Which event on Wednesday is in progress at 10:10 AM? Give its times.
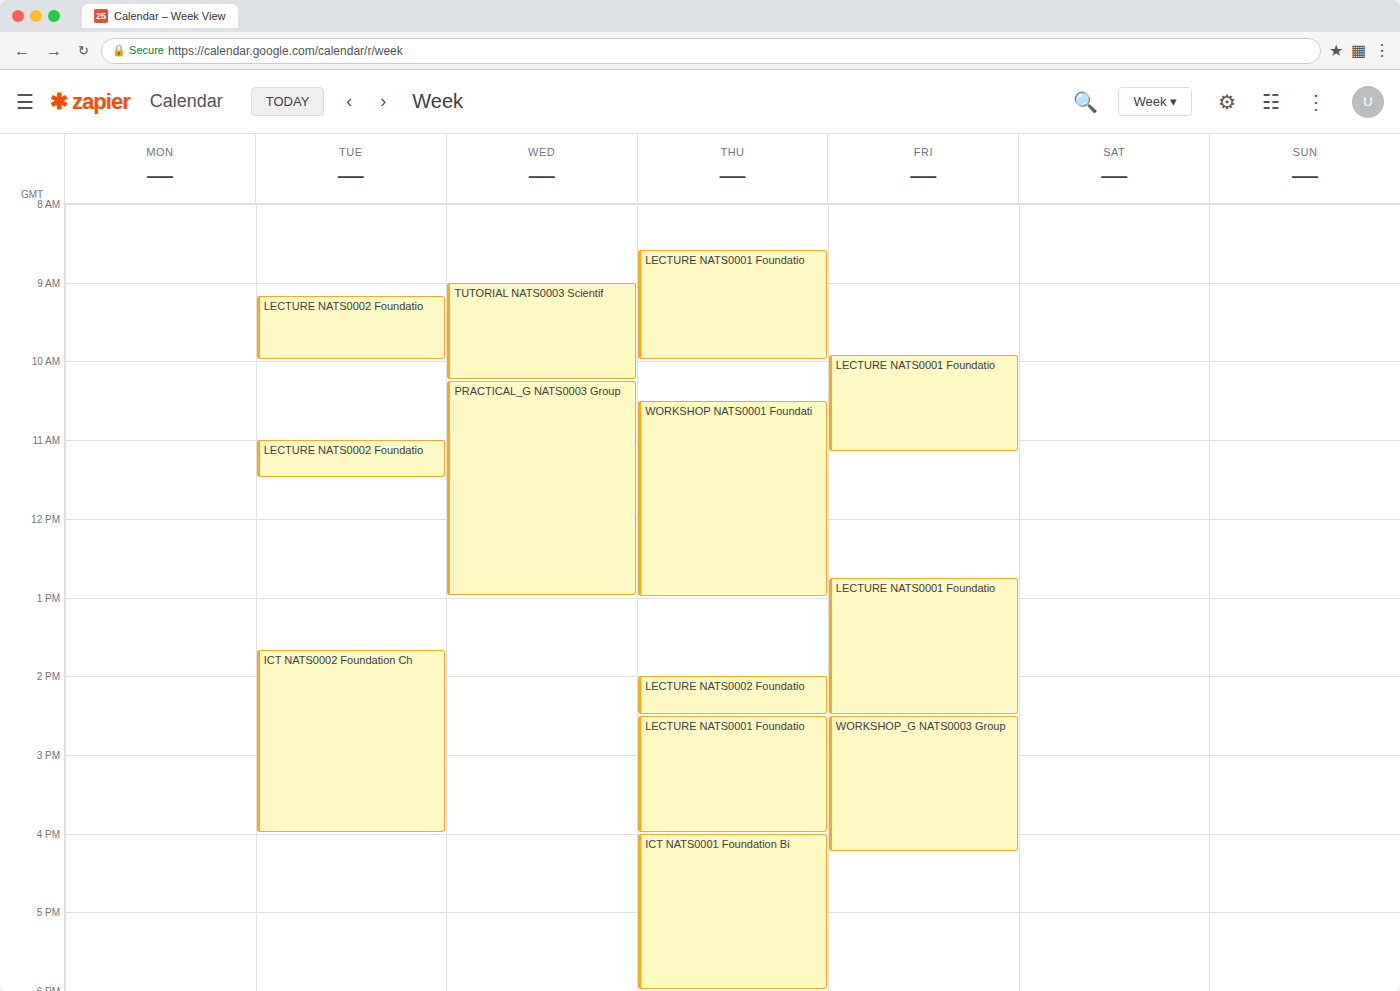
"TUTORIAL NATS0003 Scientif", 9:00 AM to 10:15 AM